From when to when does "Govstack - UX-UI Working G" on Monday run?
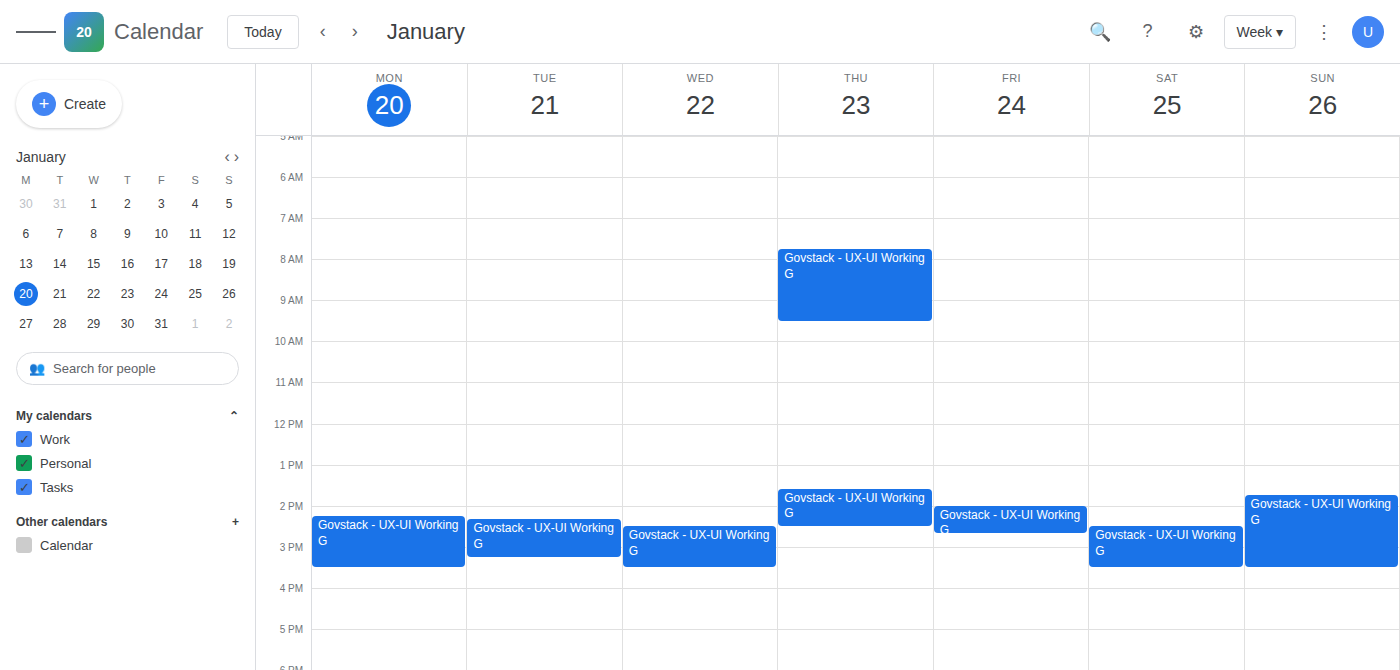
2:15 PM to 3:30 PM